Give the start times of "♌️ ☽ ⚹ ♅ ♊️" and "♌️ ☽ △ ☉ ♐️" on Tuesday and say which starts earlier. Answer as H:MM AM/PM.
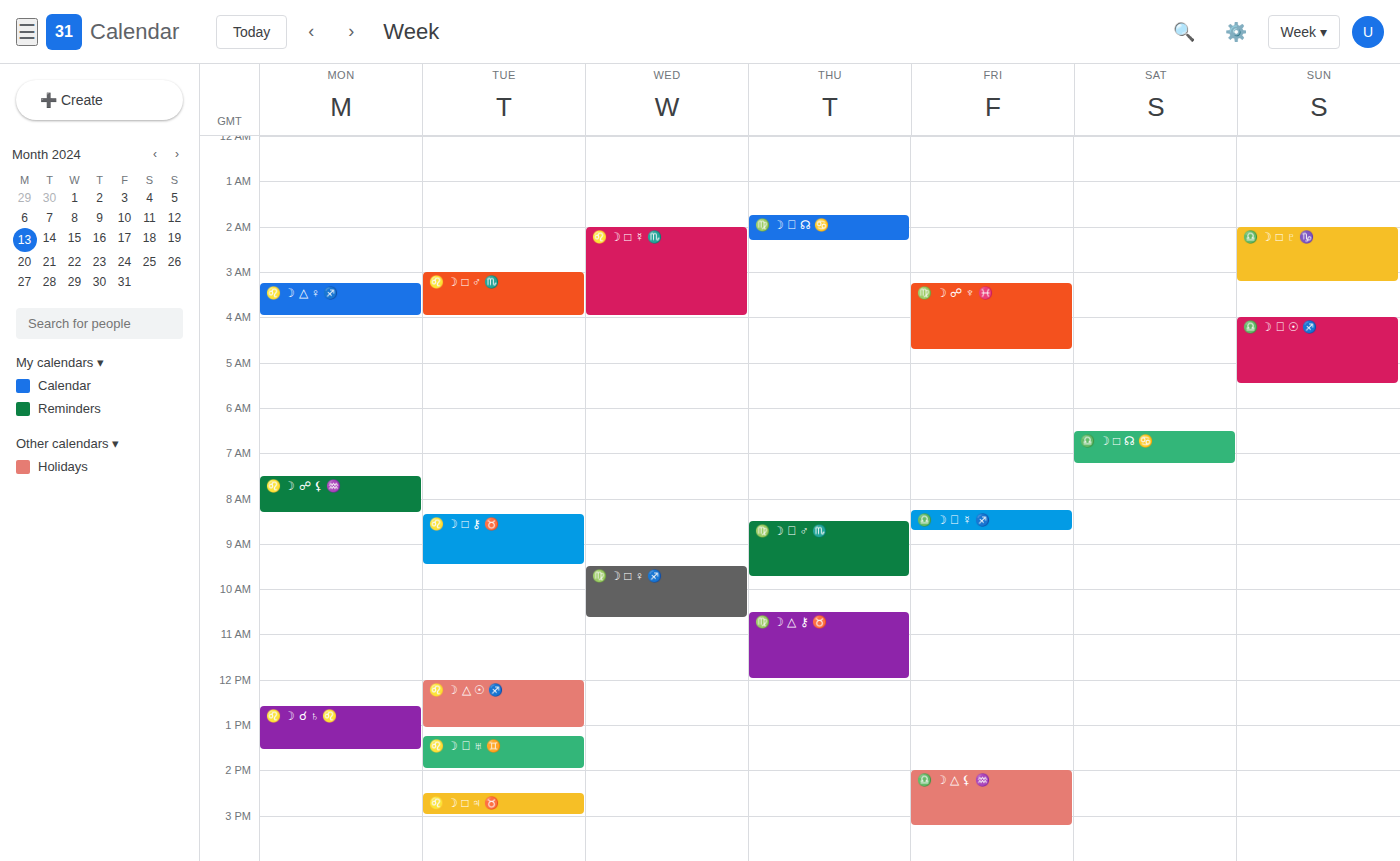
"♌️ ☽ △ ☉ ♐️" 12:00 PM; "♌️ ☽ ⚹ ♅ ♊️" 1:15 PM.